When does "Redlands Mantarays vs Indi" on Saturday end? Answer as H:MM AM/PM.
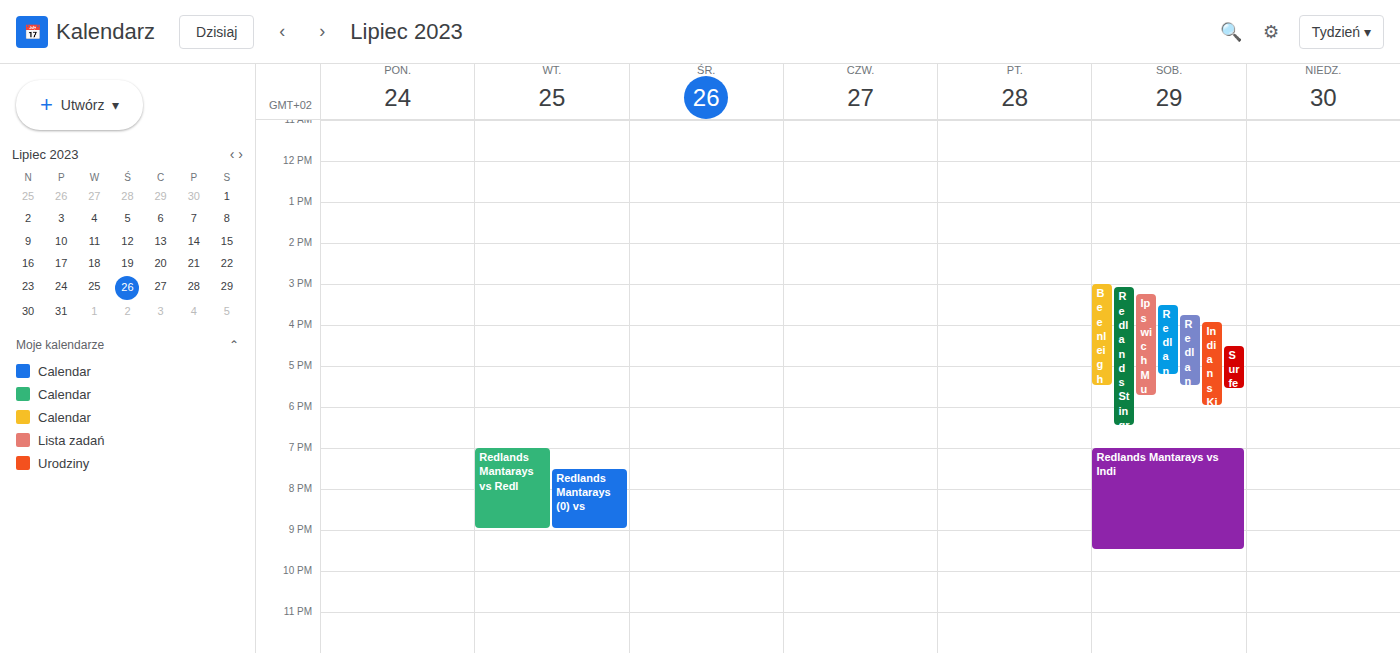
9:30 PM